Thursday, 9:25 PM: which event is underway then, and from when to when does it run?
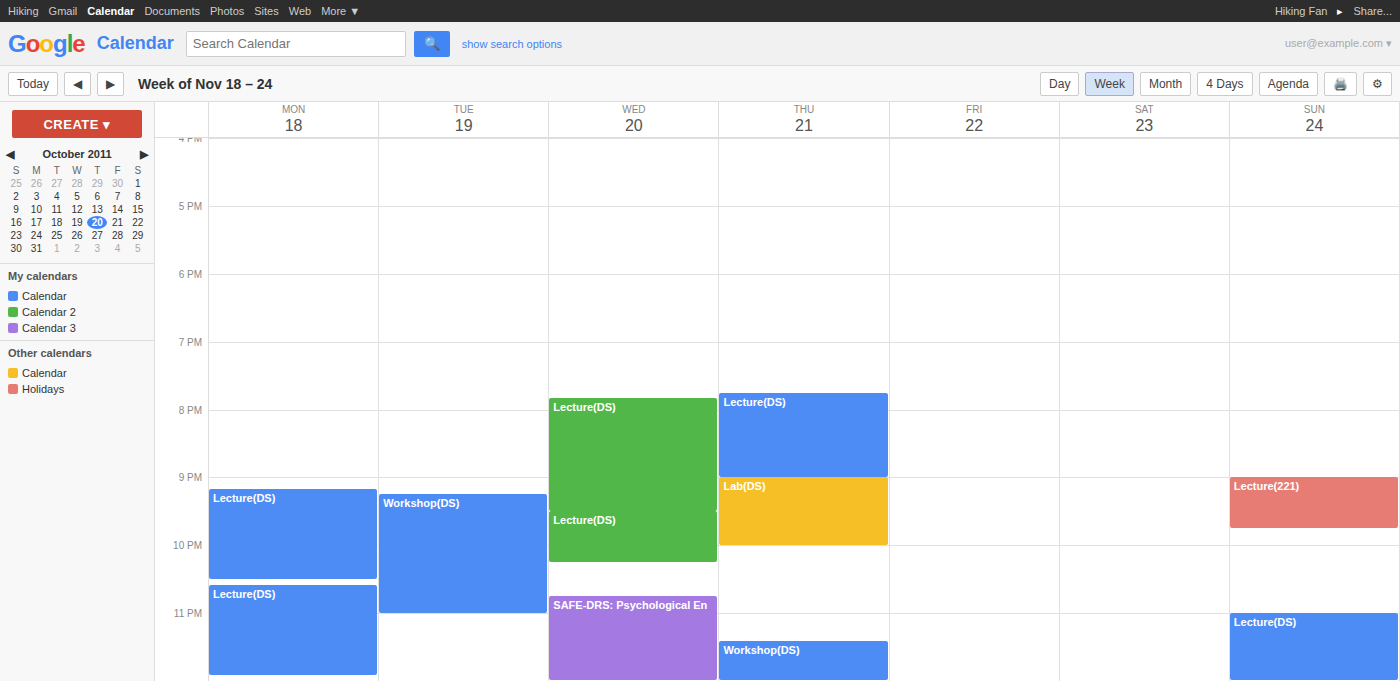
"Lab(DS)", 9:00 PM to 10:00 PM